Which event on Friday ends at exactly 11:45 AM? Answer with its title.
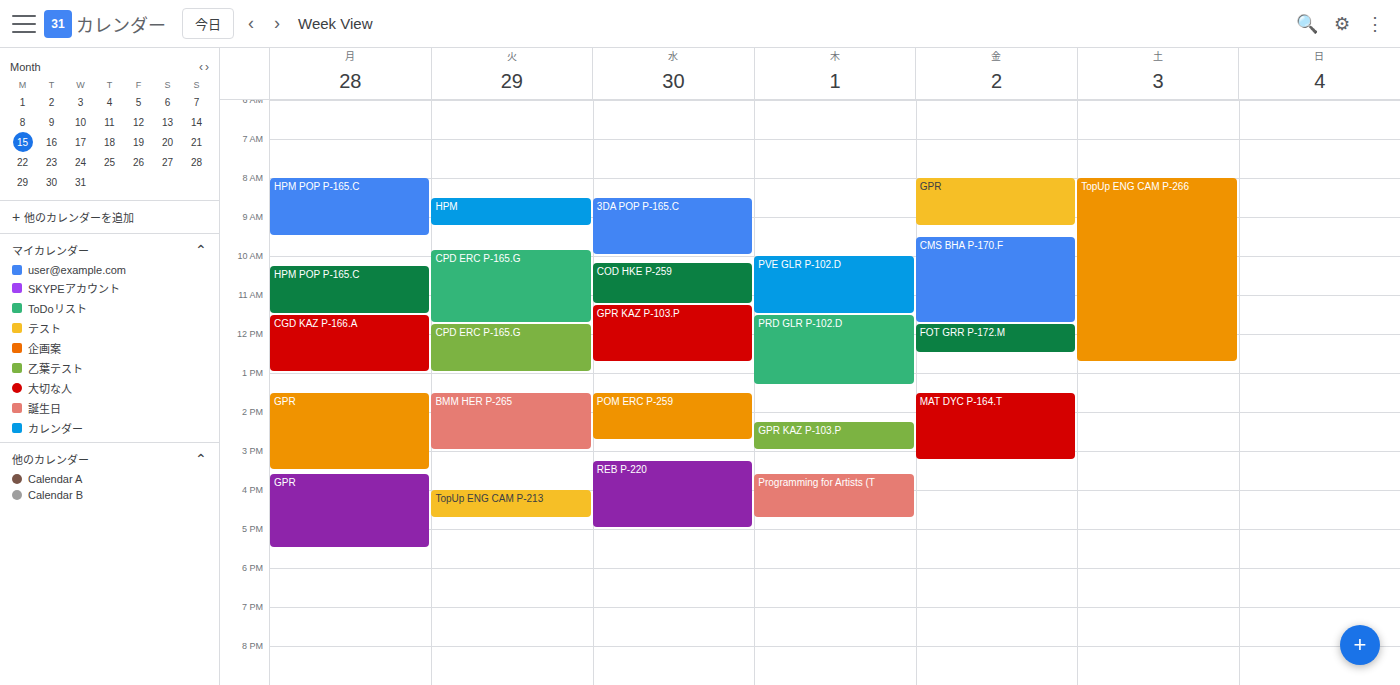
"CMS BHA P-170.F"